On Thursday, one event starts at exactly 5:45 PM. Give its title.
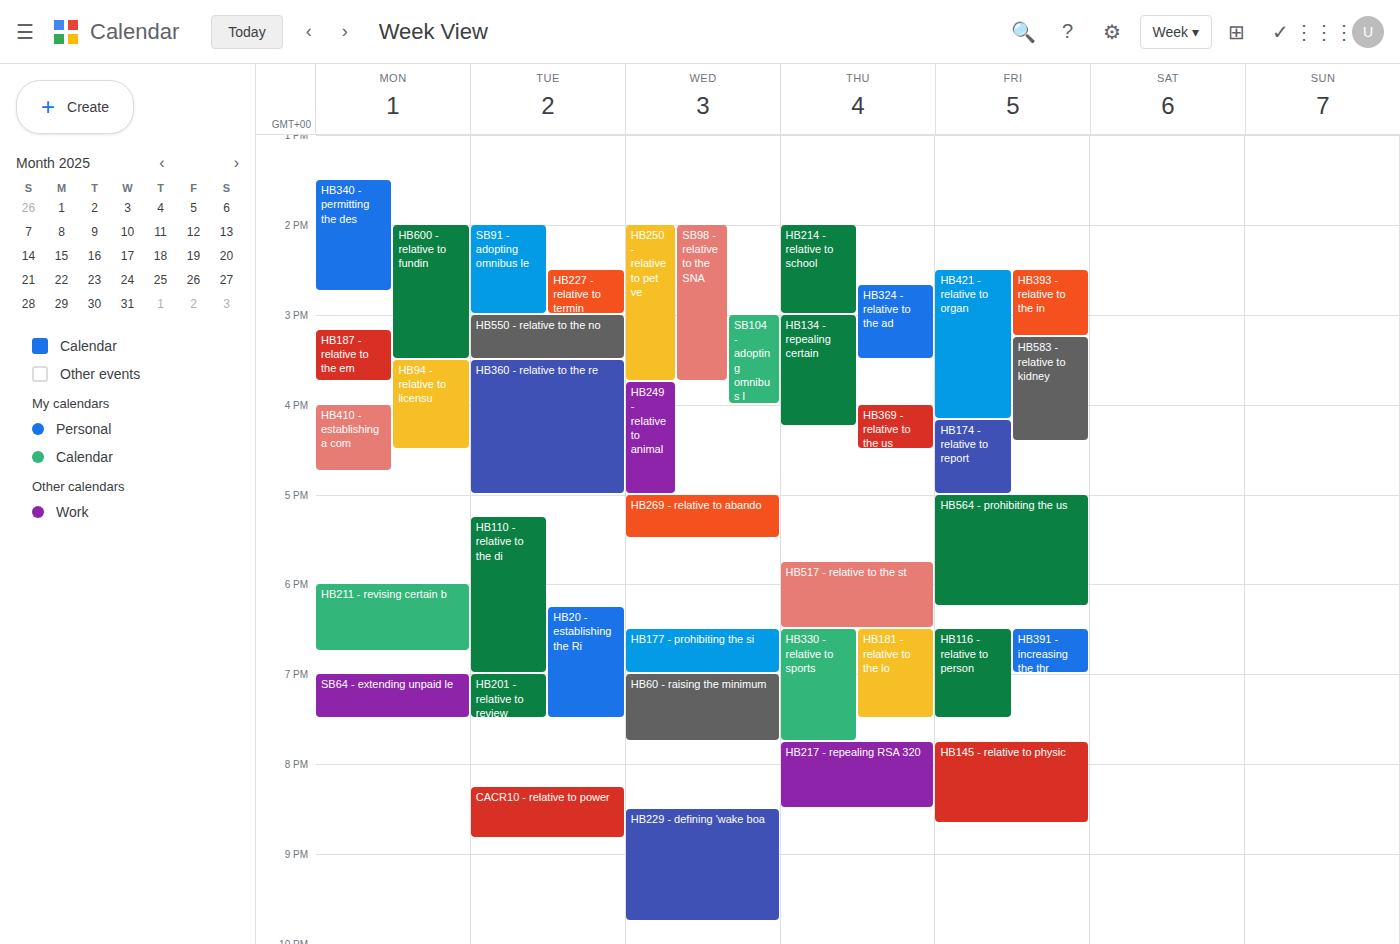
"HB517 - relative to the st"